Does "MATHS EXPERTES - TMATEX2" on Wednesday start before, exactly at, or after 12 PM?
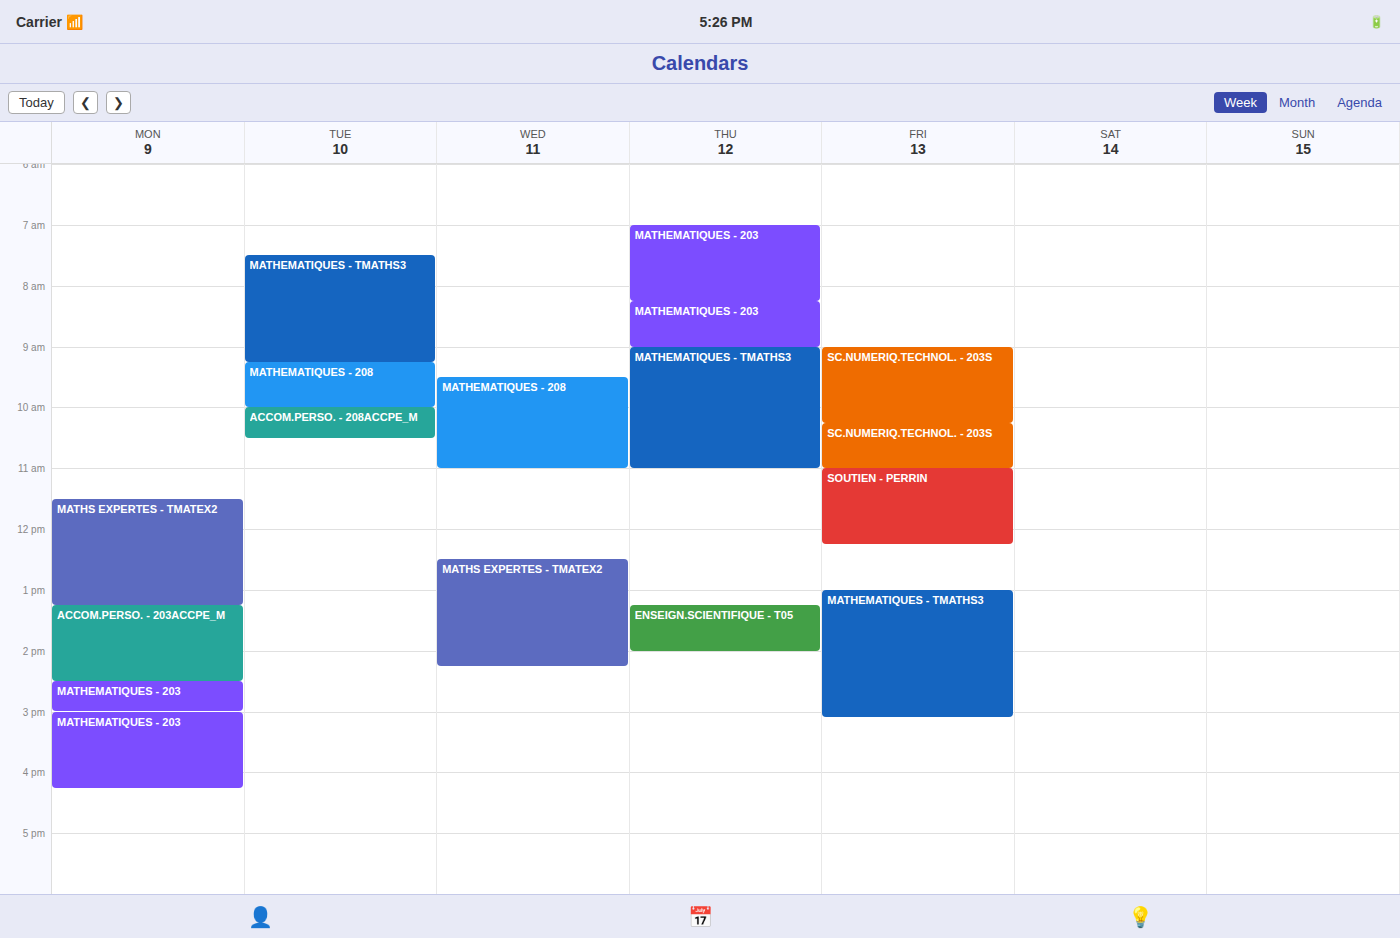
12:30 PM -- after 12 PM, 30 minutes below the 12 PM line.